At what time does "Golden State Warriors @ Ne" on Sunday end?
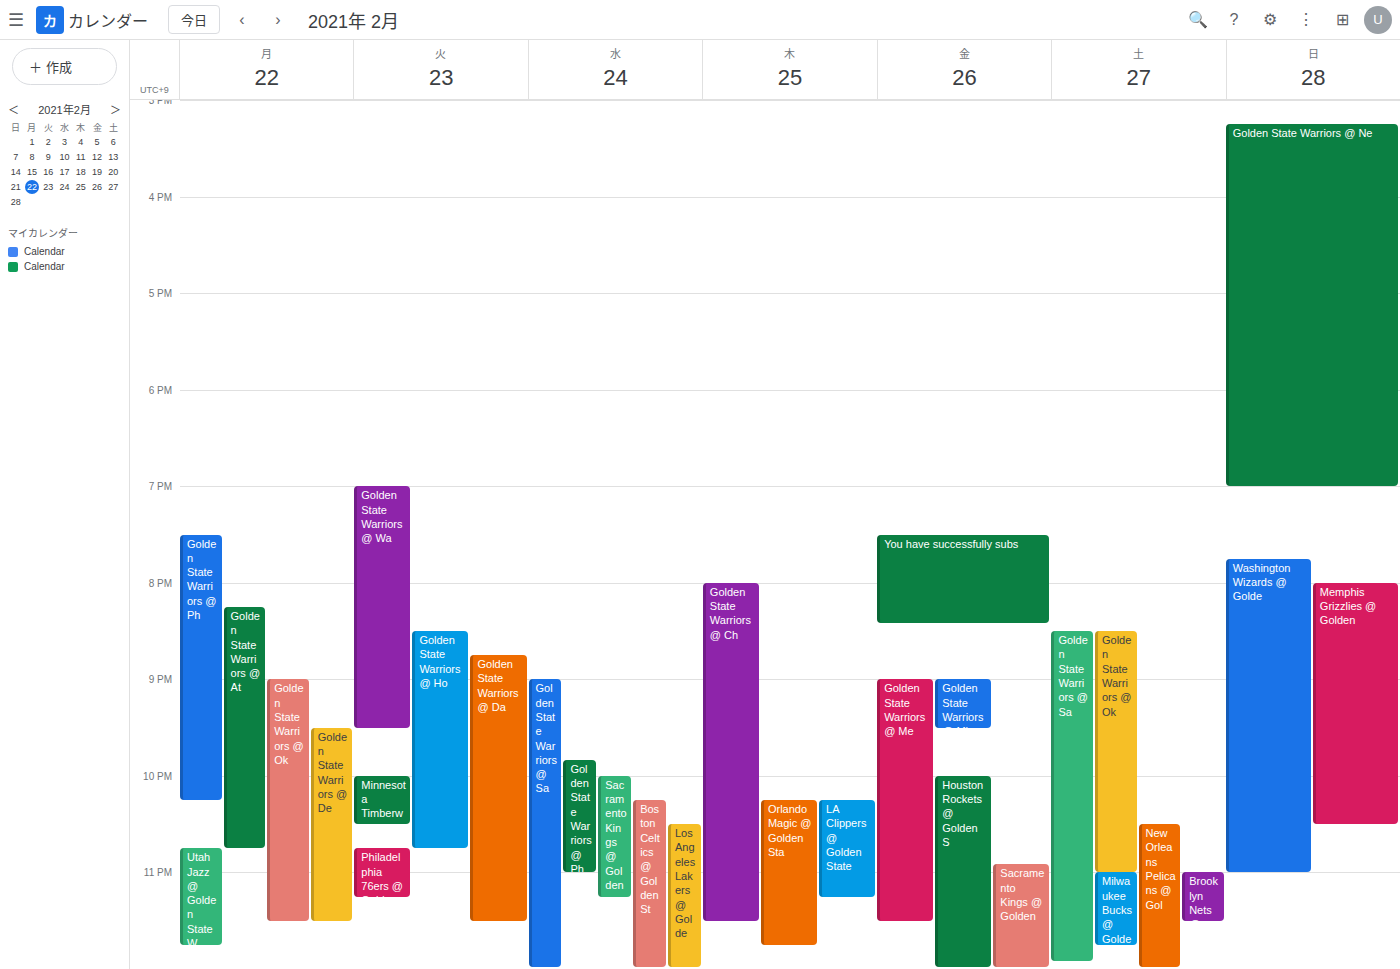
7:00 PM